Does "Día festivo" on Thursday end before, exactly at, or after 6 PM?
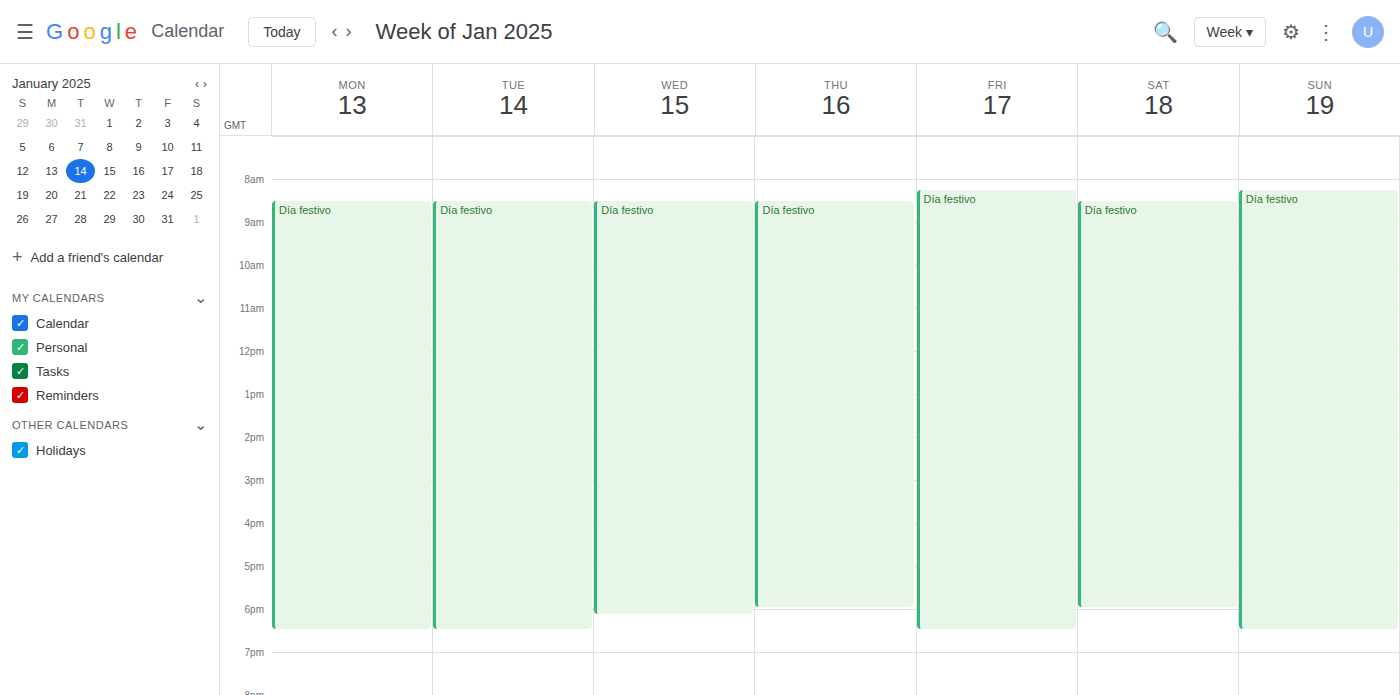
6:00 PM -- exactly at 6 PM, on the 6 PM line.